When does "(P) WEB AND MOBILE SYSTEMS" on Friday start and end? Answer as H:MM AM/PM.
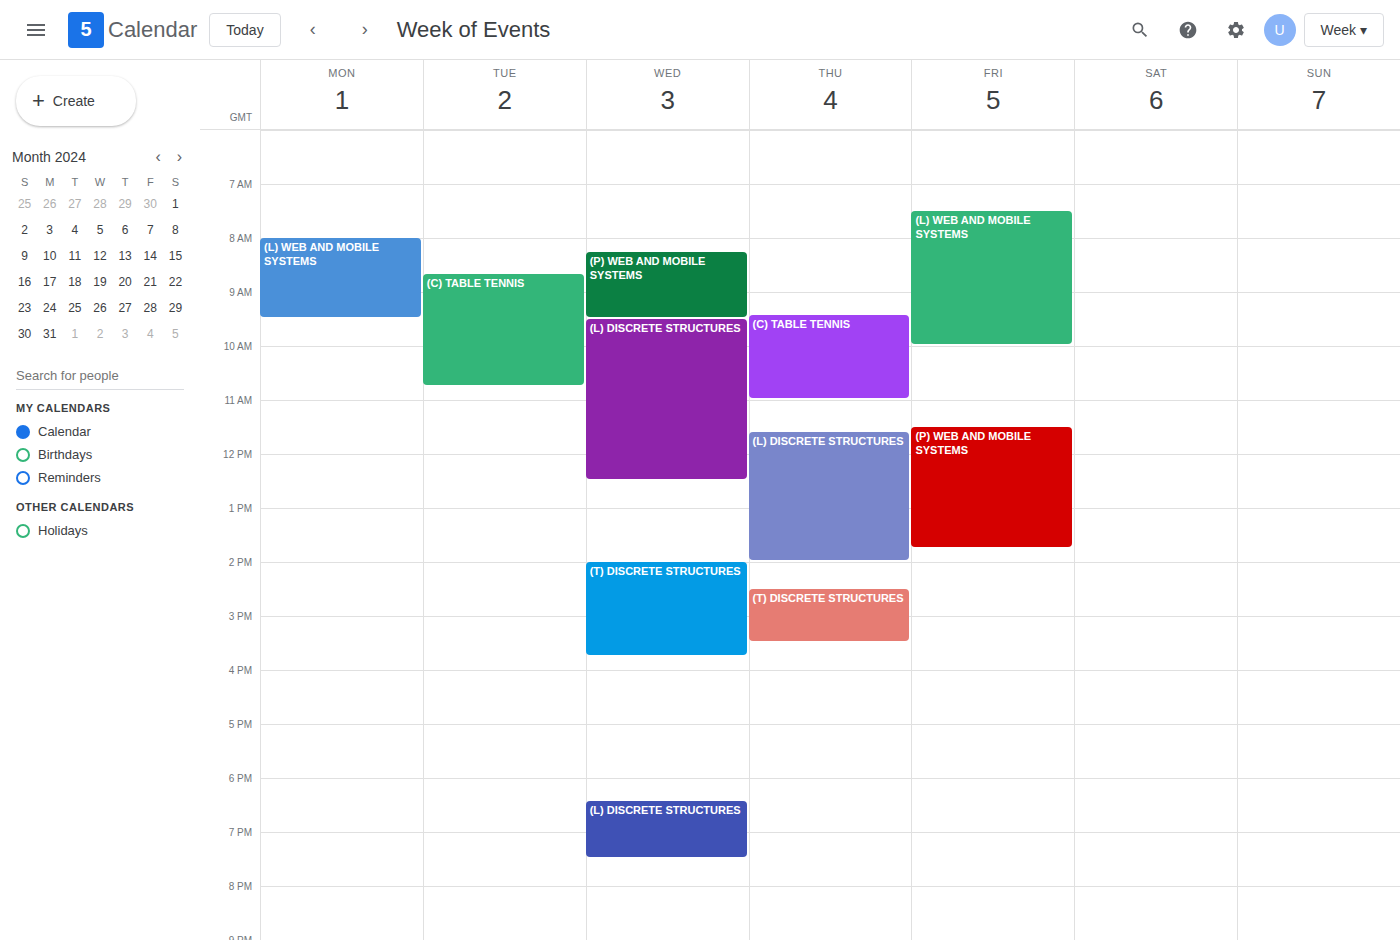
11:30 AM to 1:45 PM